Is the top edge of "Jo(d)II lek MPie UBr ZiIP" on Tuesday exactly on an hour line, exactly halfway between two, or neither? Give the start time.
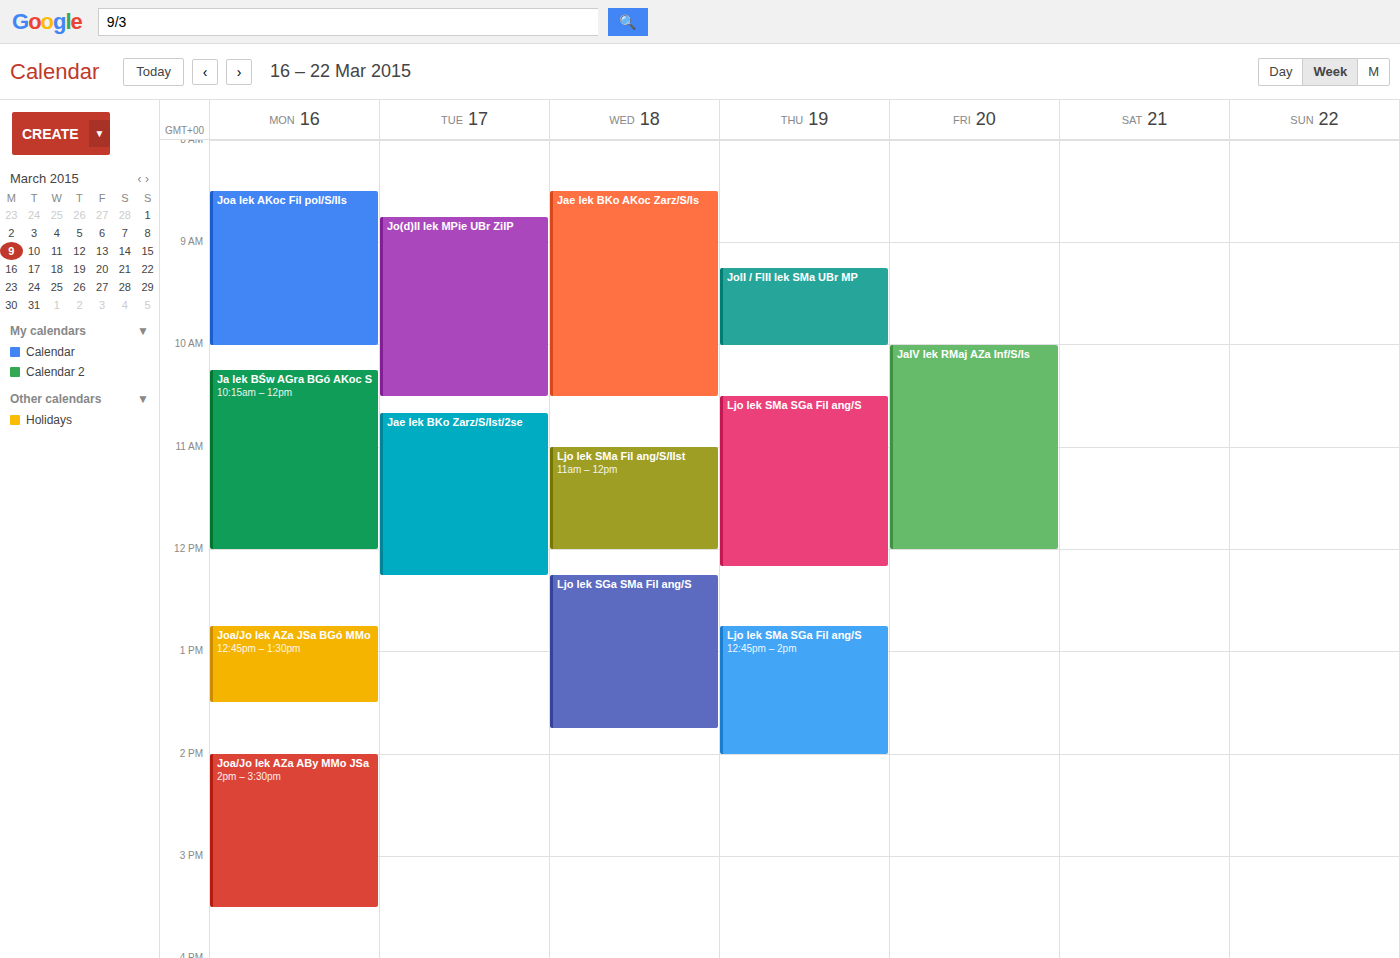
8:45 AM -- neither: three quarters of the way from the 8 AM line to the 9 AM line.